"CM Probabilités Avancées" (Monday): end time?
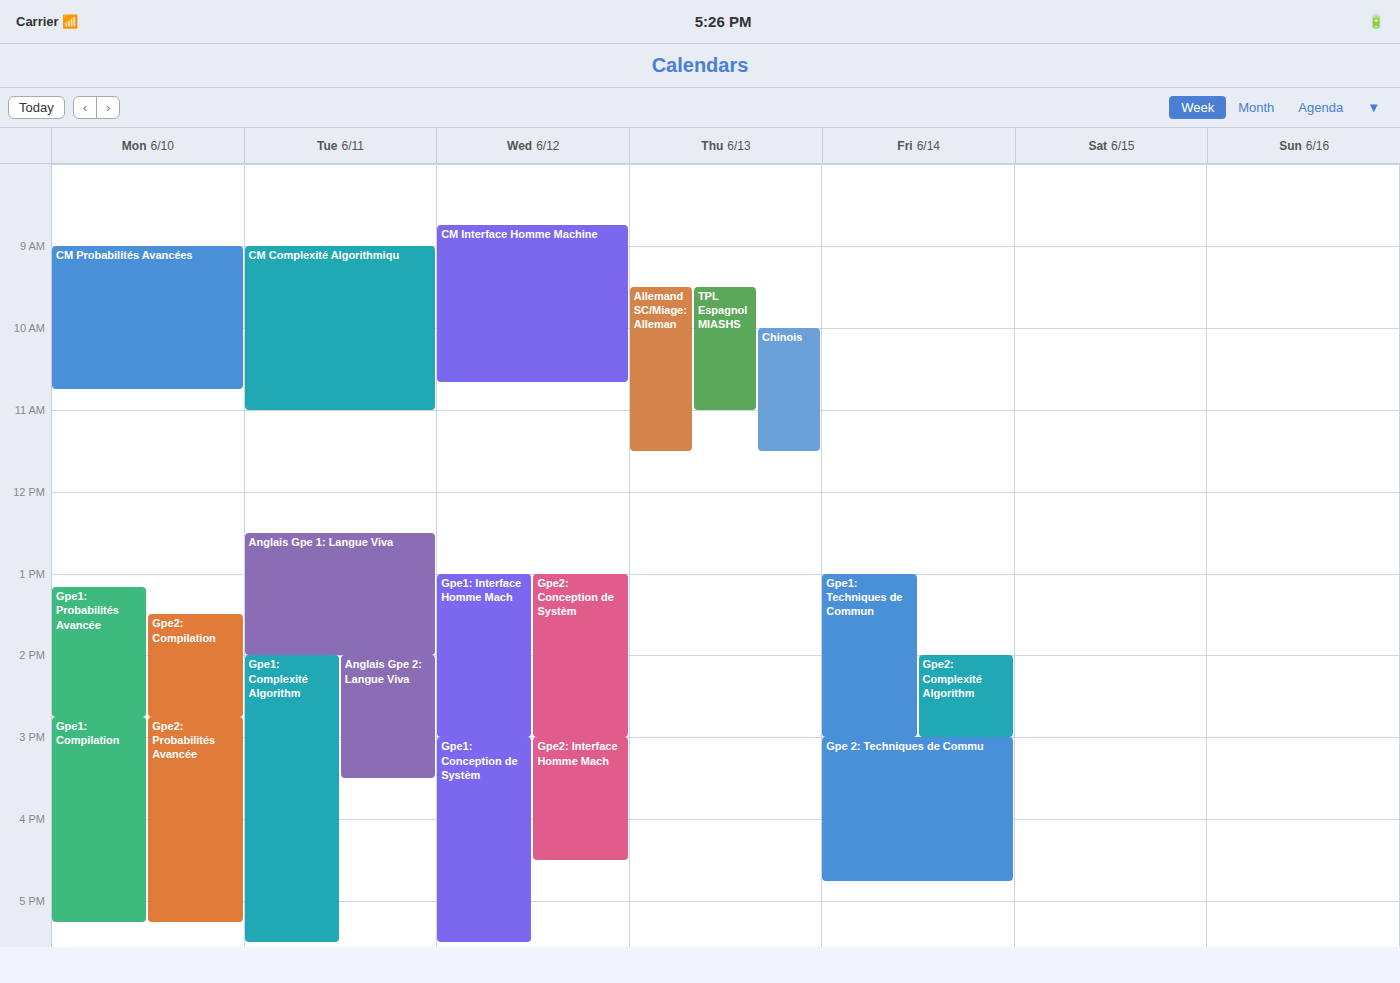
10:45 AM